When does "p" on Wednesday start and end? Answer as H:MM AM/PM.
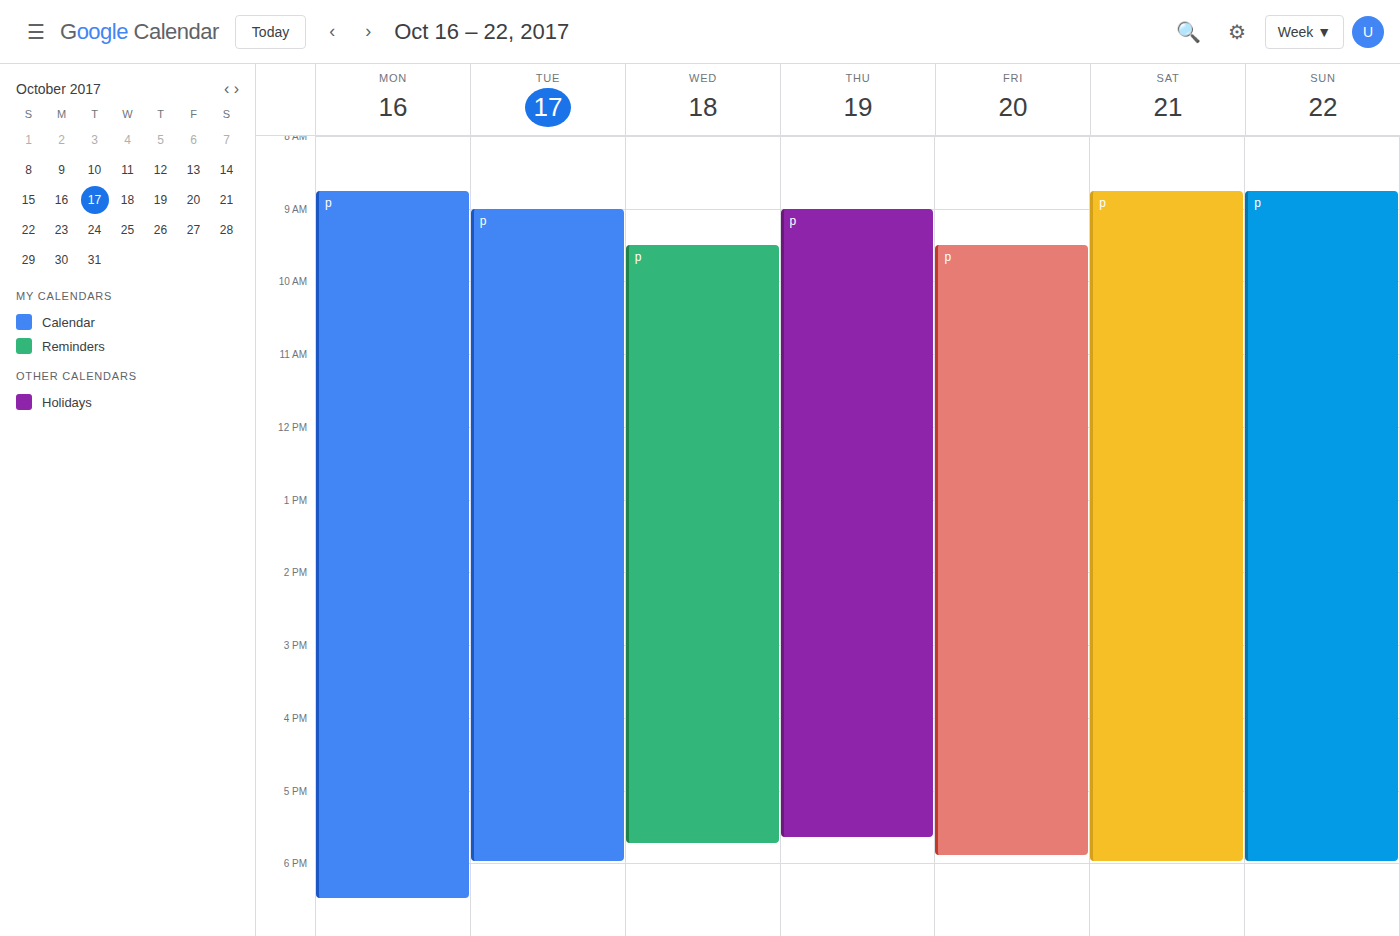
9:30 AM to 5:45 PM